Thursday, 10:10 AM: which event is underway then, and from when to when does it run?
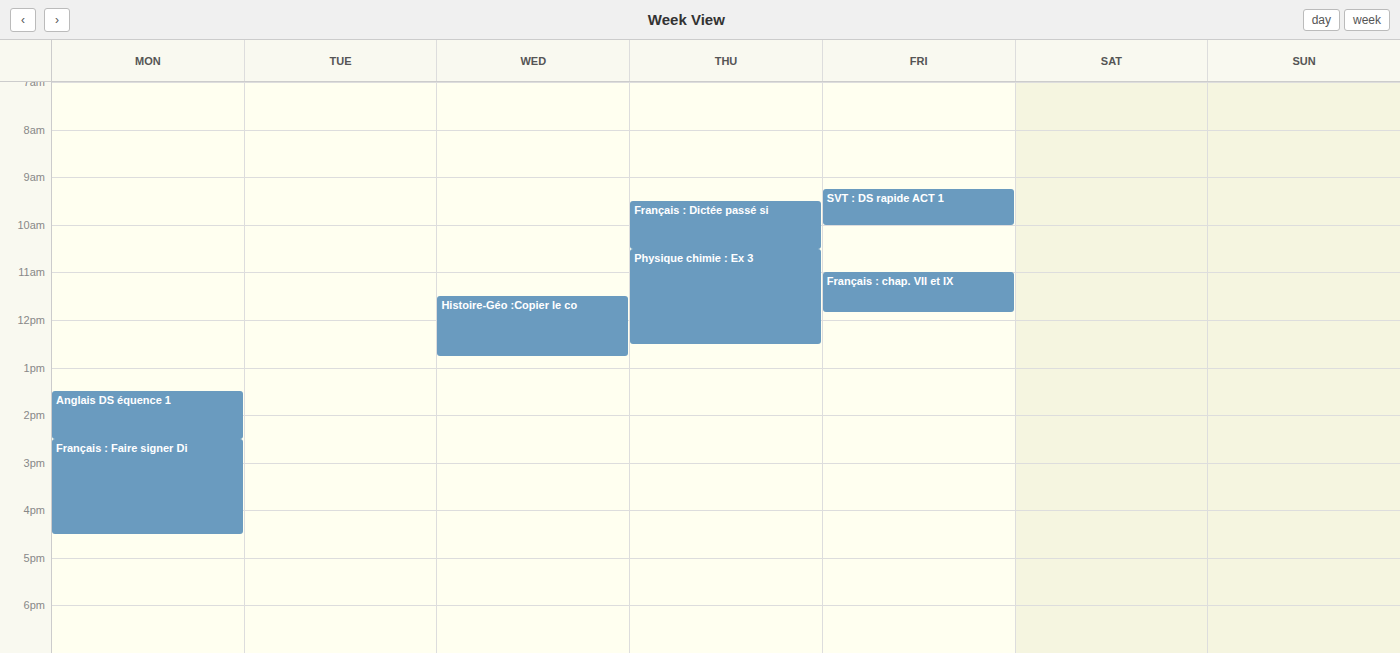
"Français : Dictée passé si", 9:30 AM to 10:30 AM